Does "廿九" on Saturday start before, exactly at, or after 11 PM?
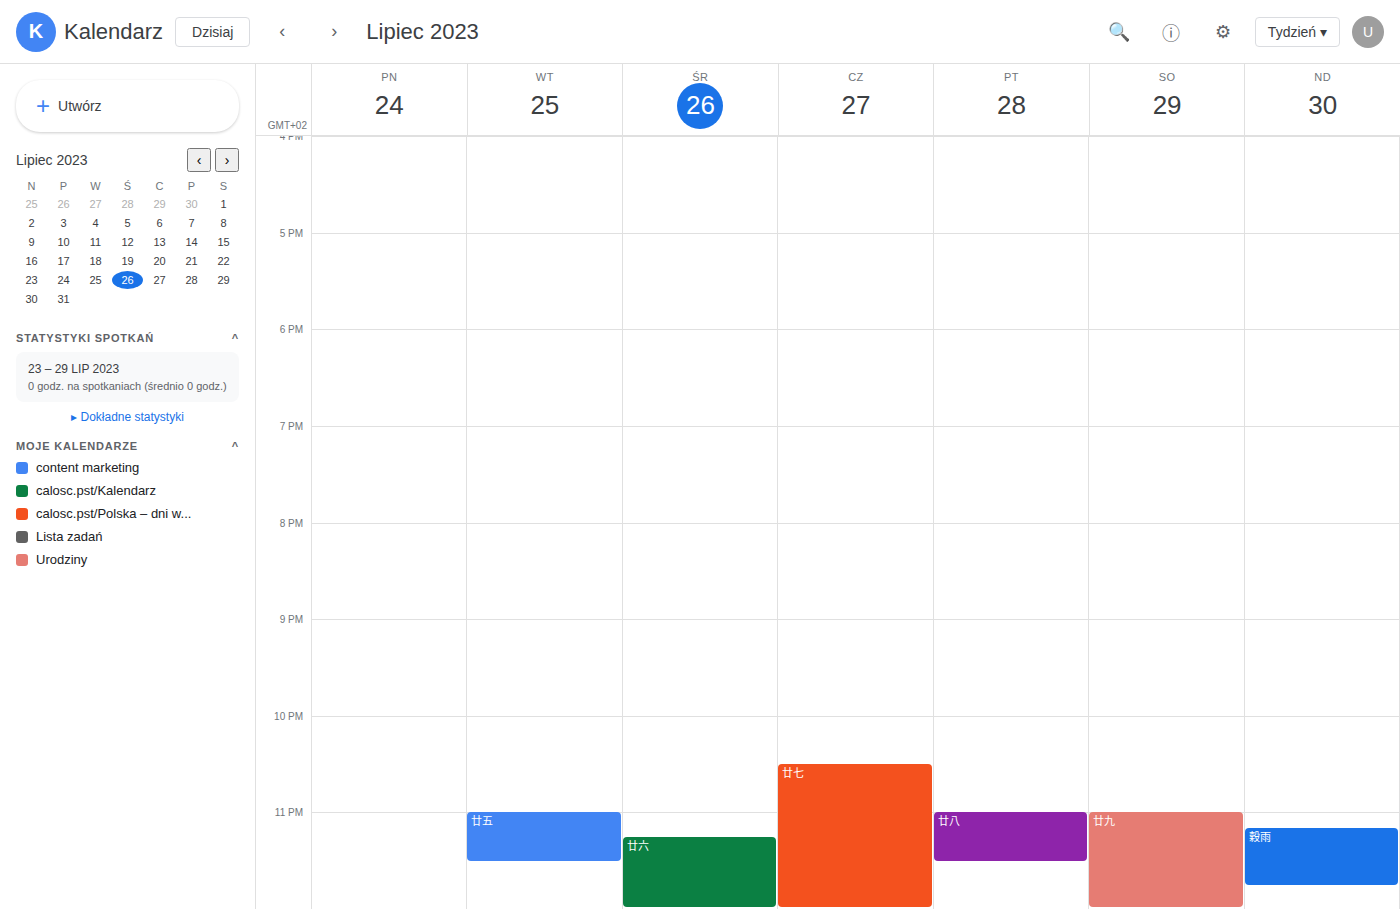
11:00 PM -- exactly at 11 PM, on the 11 PM line.